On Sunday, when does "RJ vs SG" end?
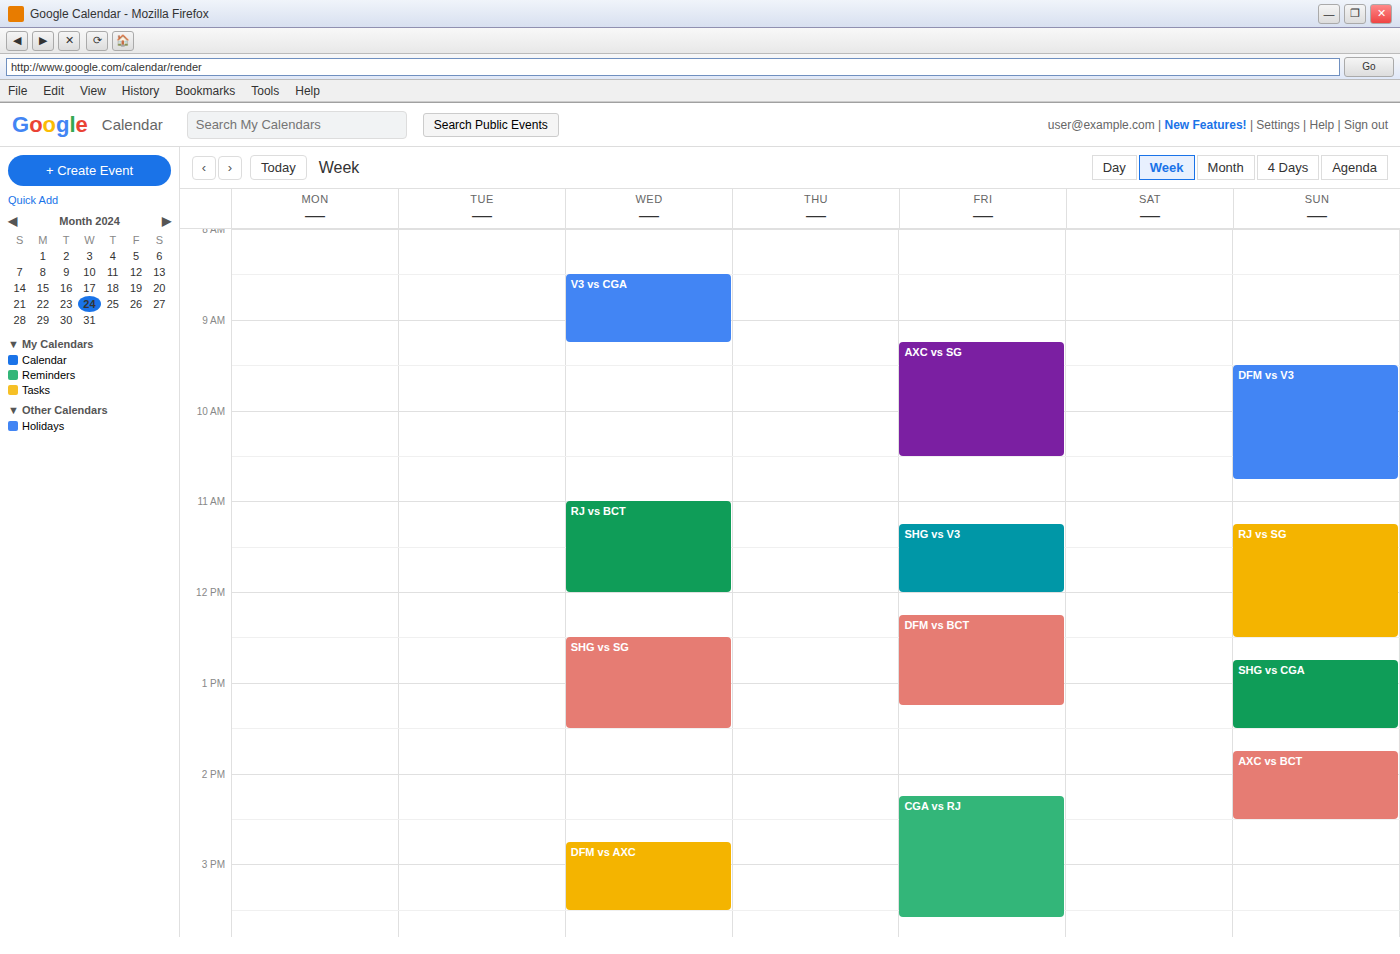
12:30 PM